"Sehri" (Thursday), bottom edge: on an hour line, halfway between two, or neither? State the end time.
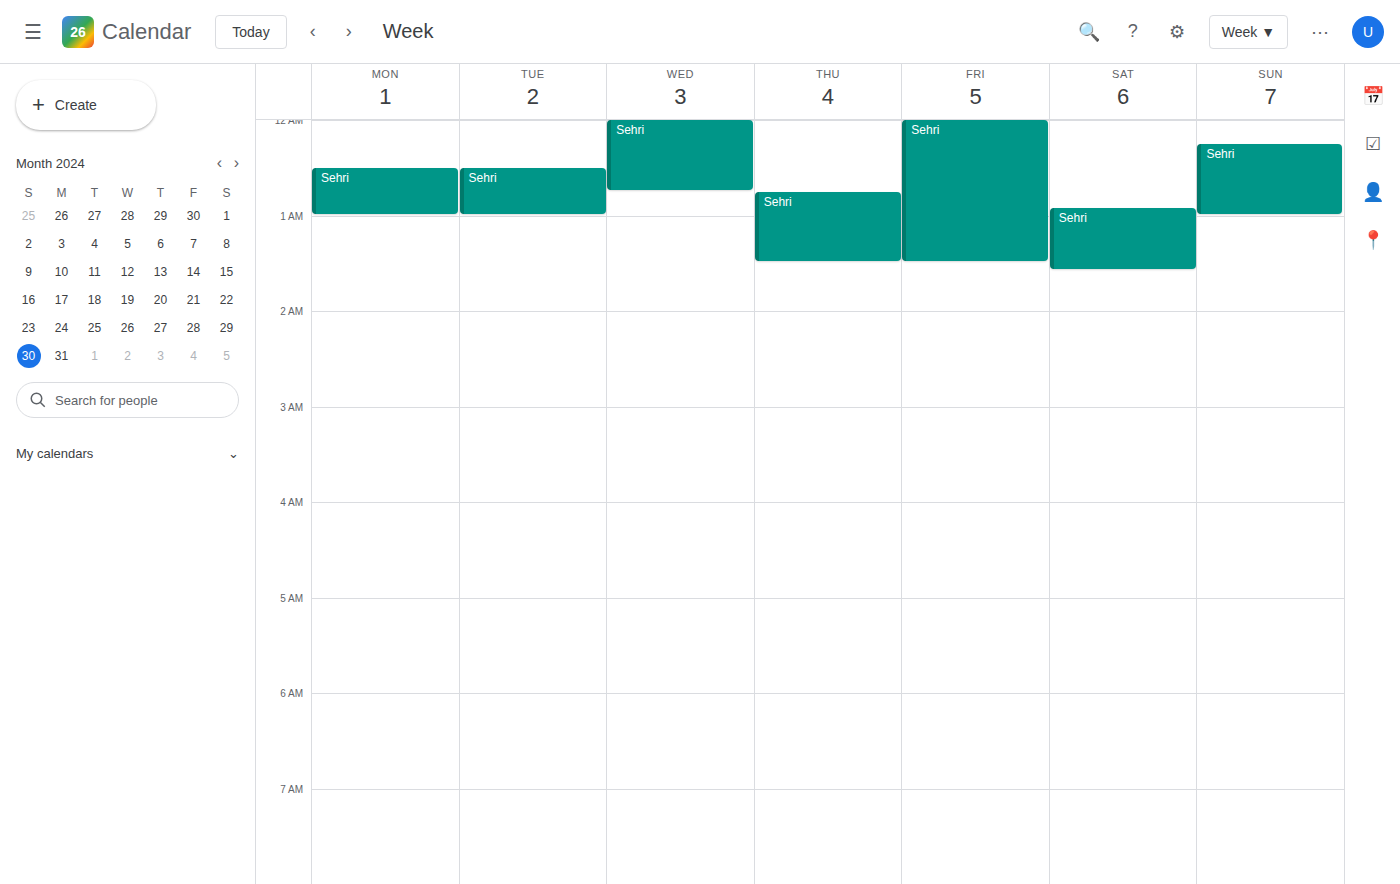
1:30 AM -- halfway between the 1 AM and 2 AM lines.